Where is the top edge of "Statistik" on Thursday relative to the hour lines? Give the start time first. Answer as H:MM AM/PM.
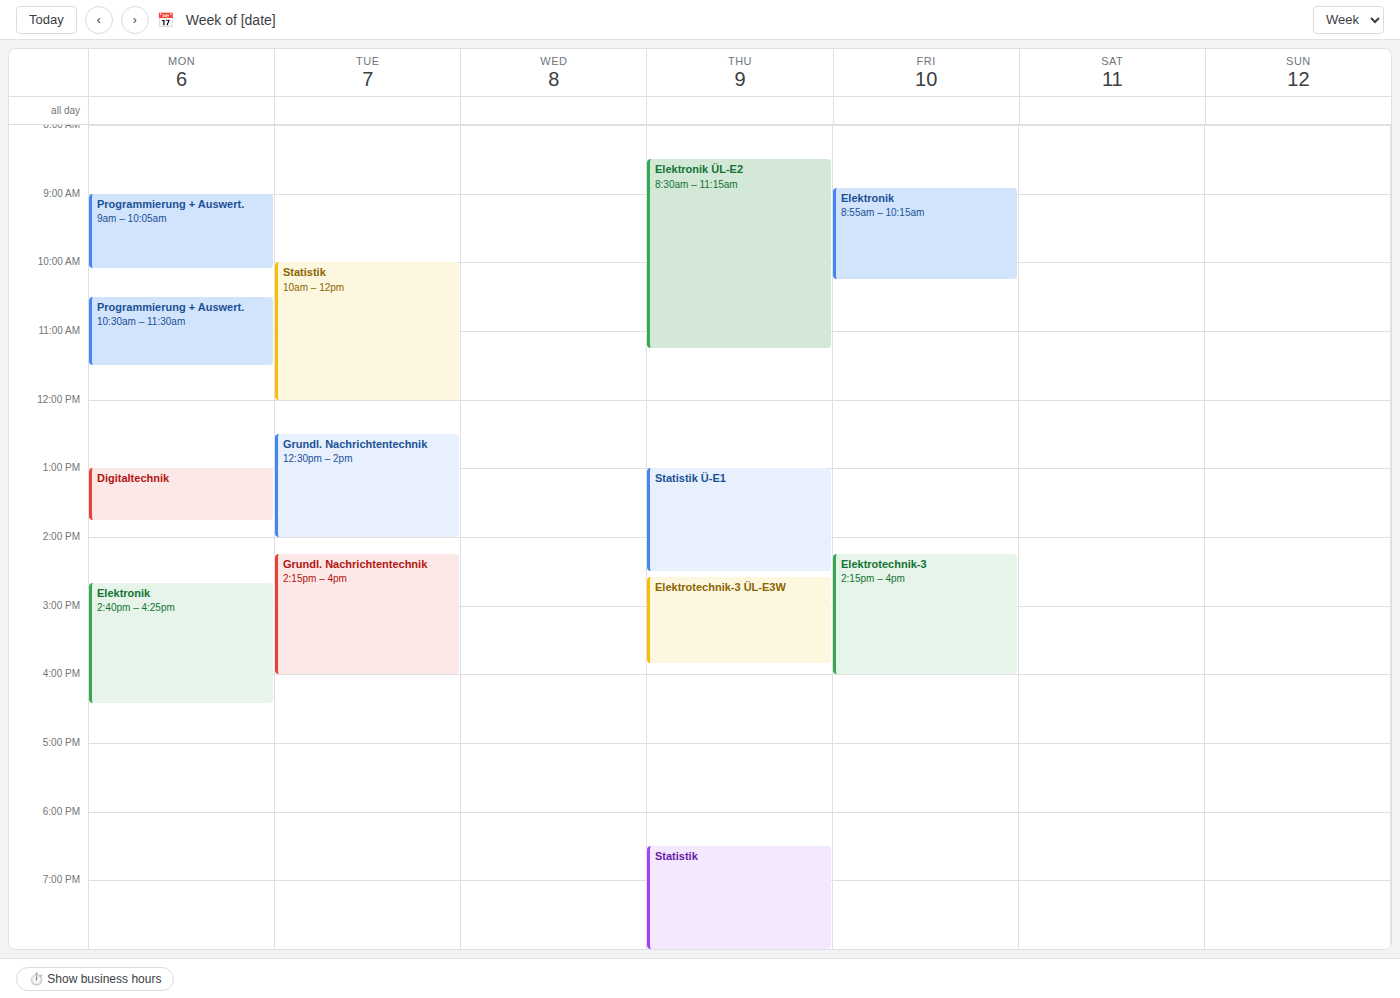
6:30 PM -- halfway between the 6 PM and 7 PM lines.